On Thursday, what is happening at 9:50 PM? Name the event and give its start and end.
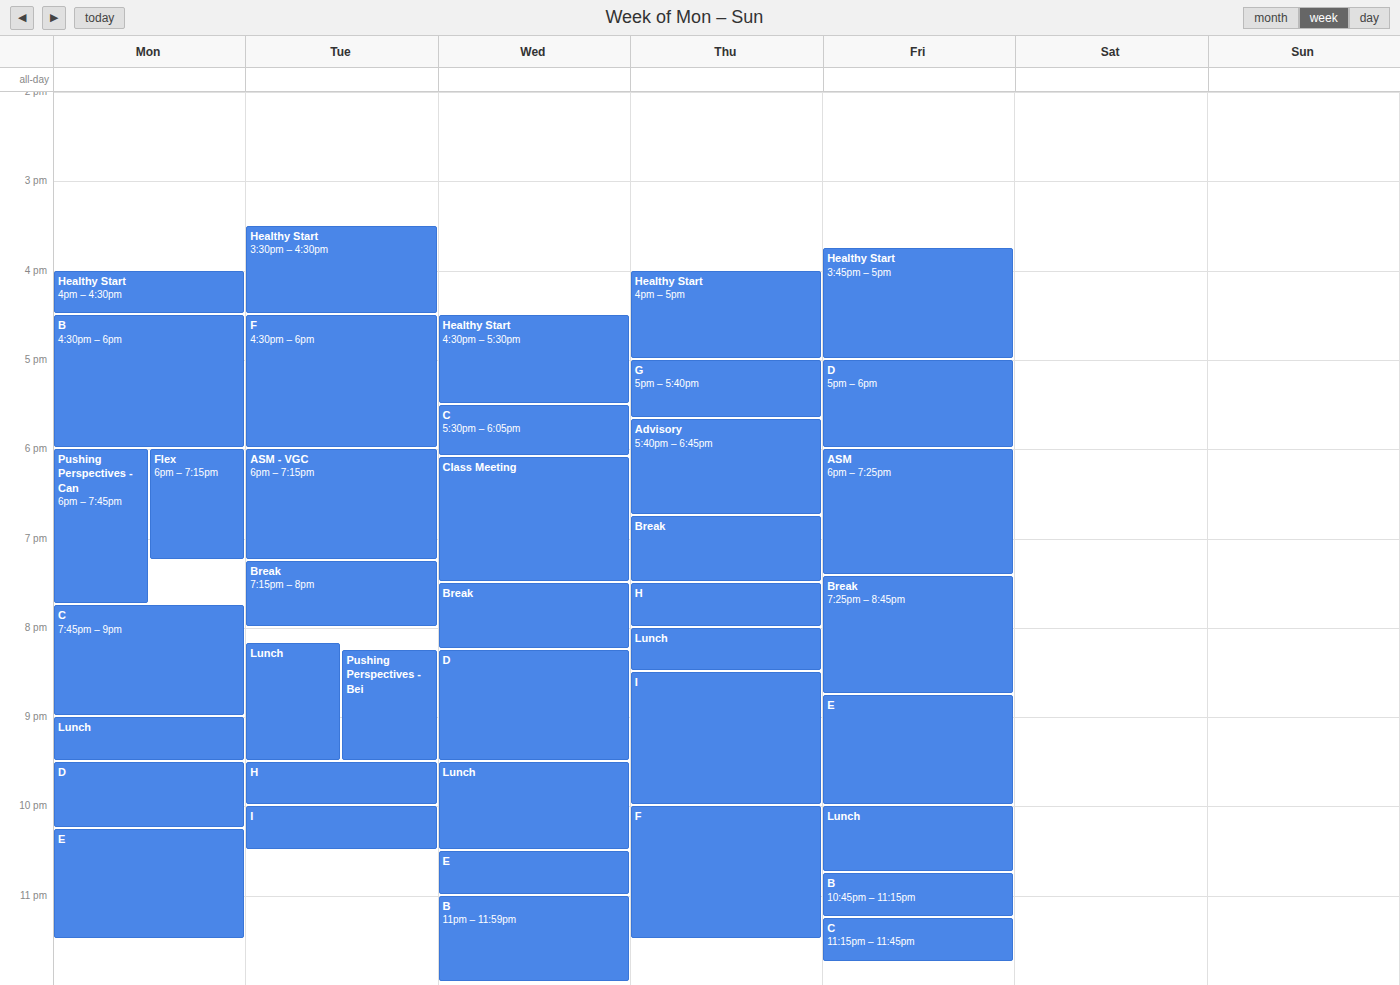
"I", 8:30 PM to 10:00 PM